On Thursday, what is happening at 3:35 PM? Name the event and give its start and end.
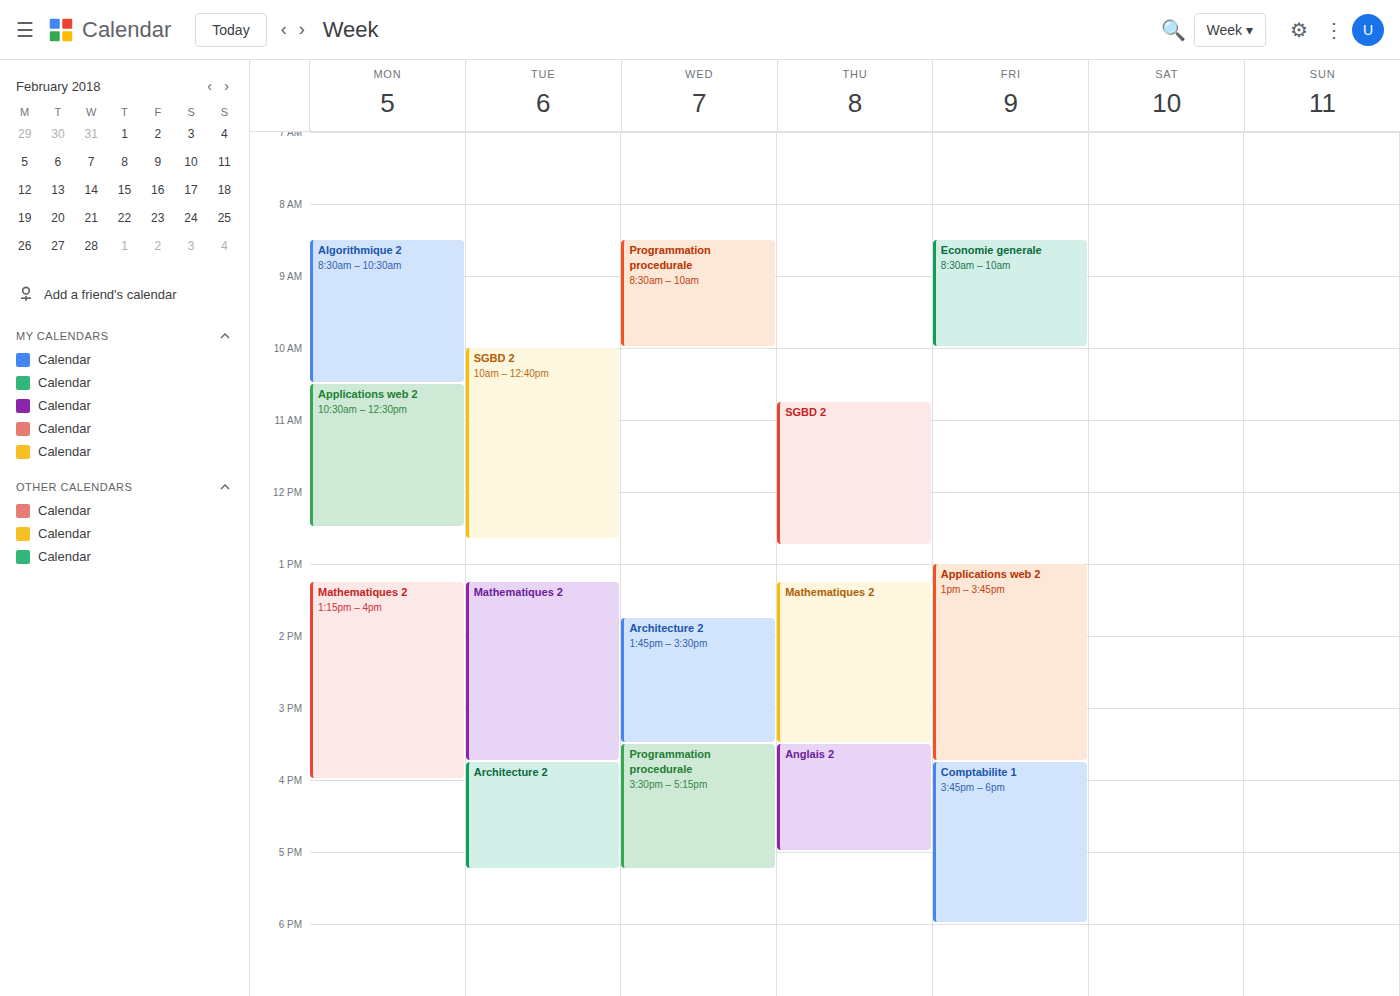
"Anglais 2", 3:30 PM to 5:00 PM